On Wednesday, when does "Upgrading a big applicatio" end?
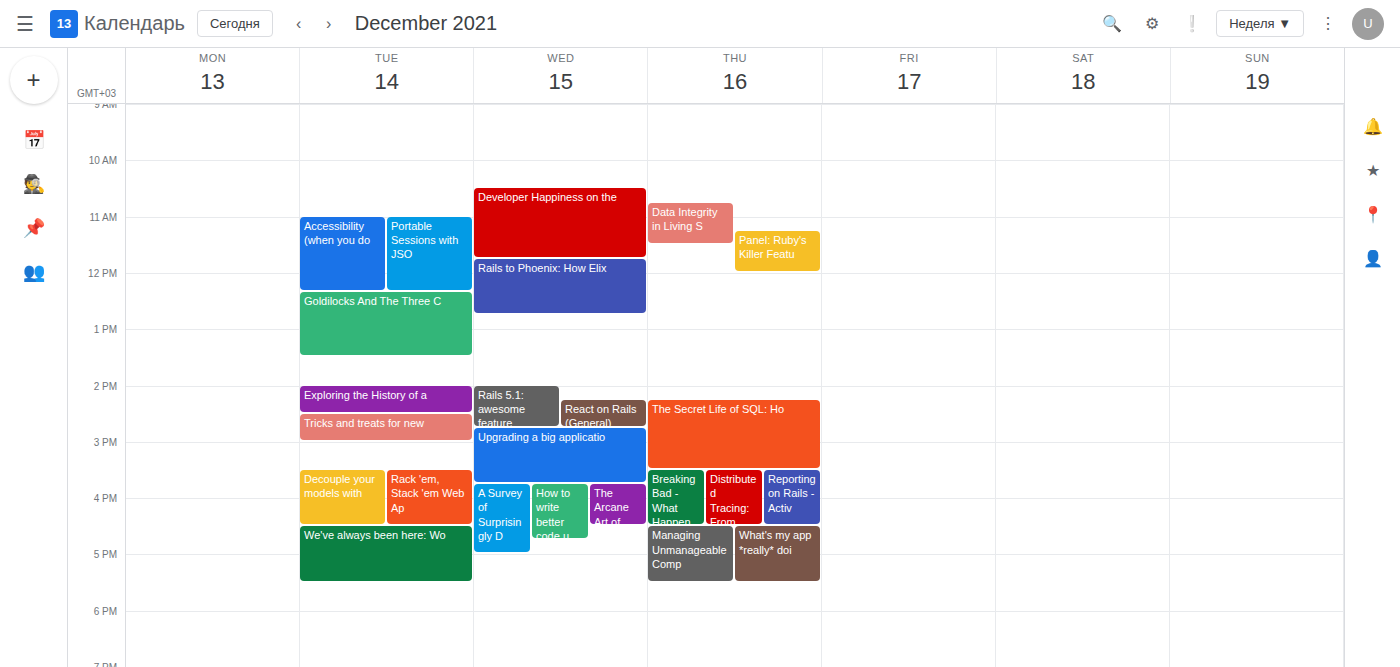
3:45 PM